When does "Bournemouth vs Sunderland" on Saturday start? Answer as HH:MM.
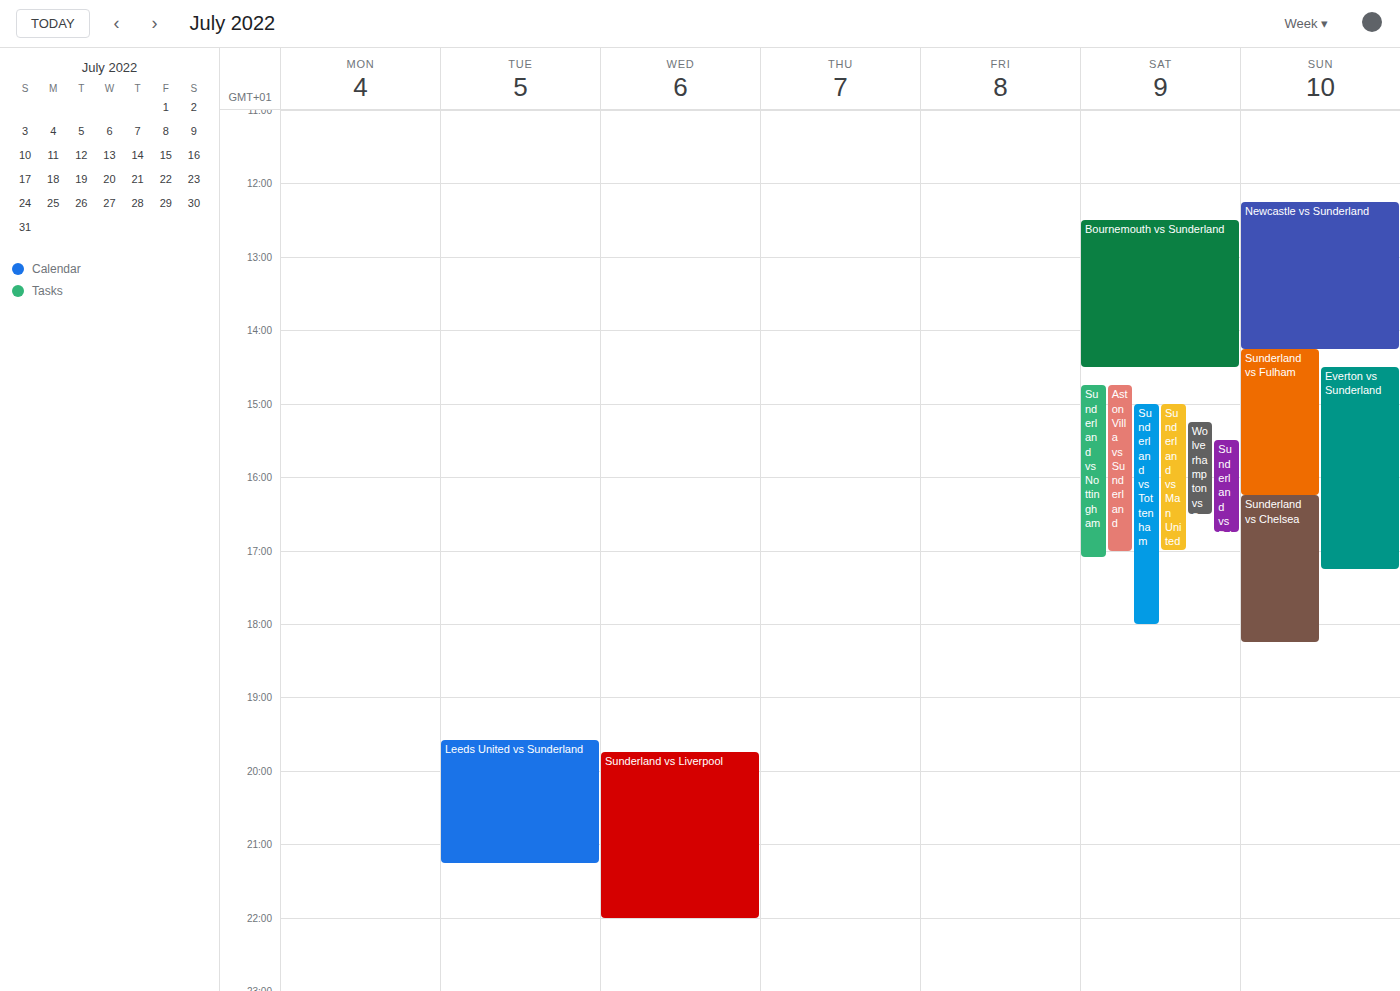
12:30